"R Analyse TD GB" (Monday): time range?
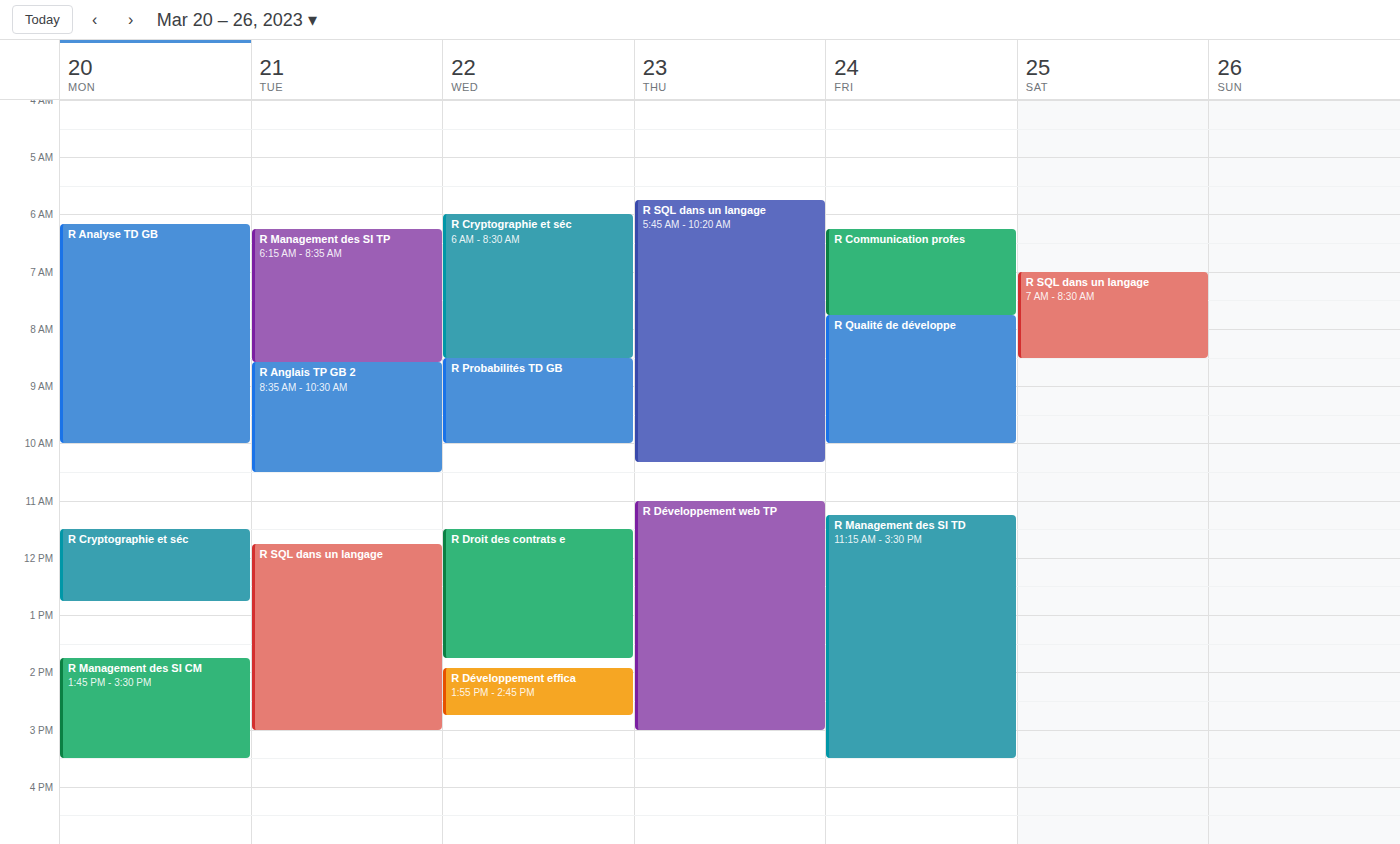
6:10 AM to 10:00 AM